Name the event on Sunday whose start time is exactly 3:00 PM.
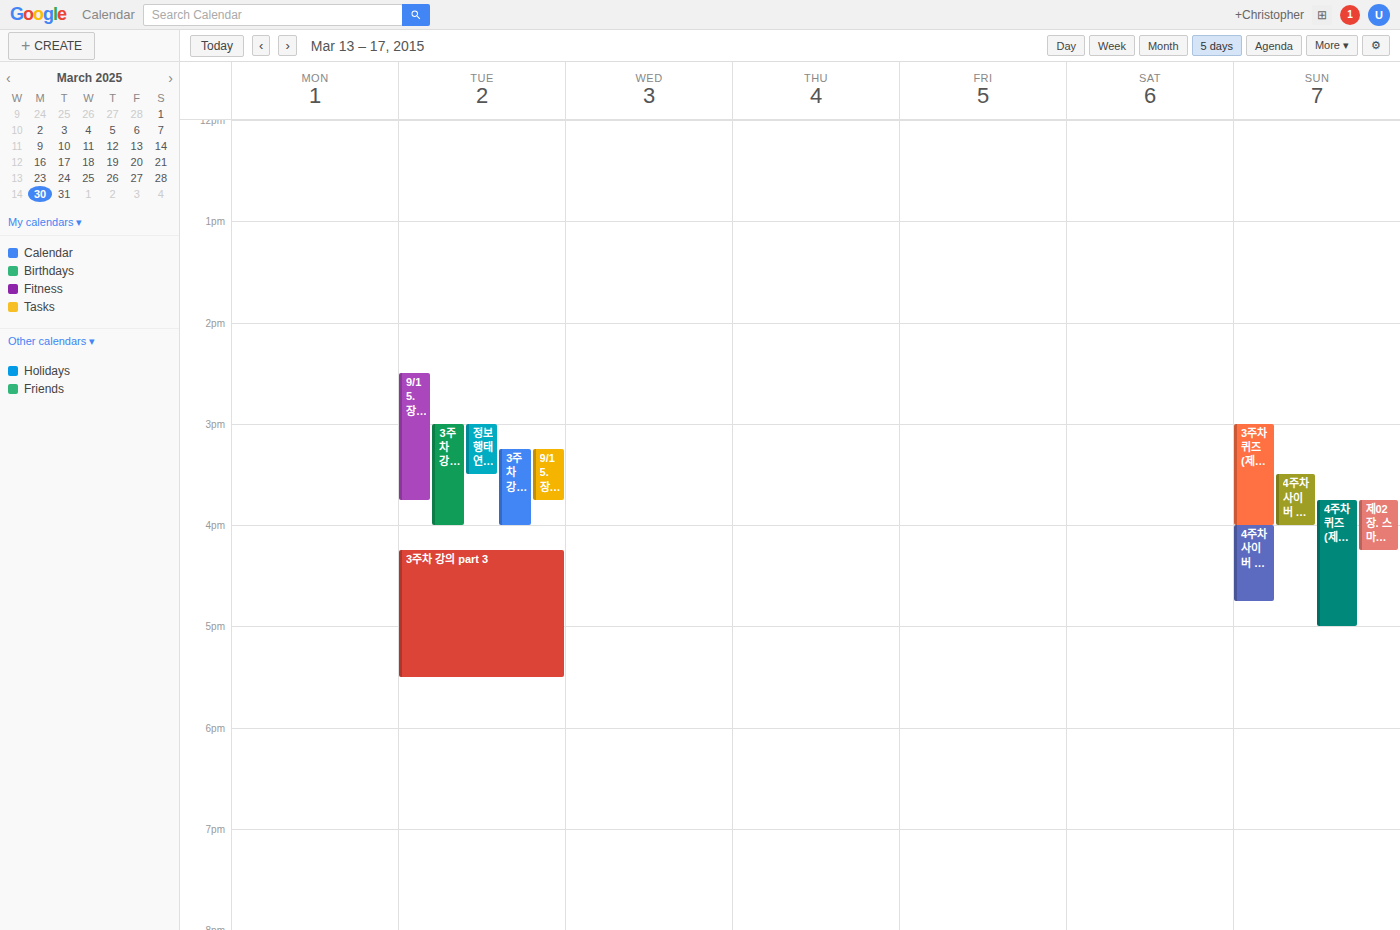
"3주차 퀴즈(제한시간 5분) closes"